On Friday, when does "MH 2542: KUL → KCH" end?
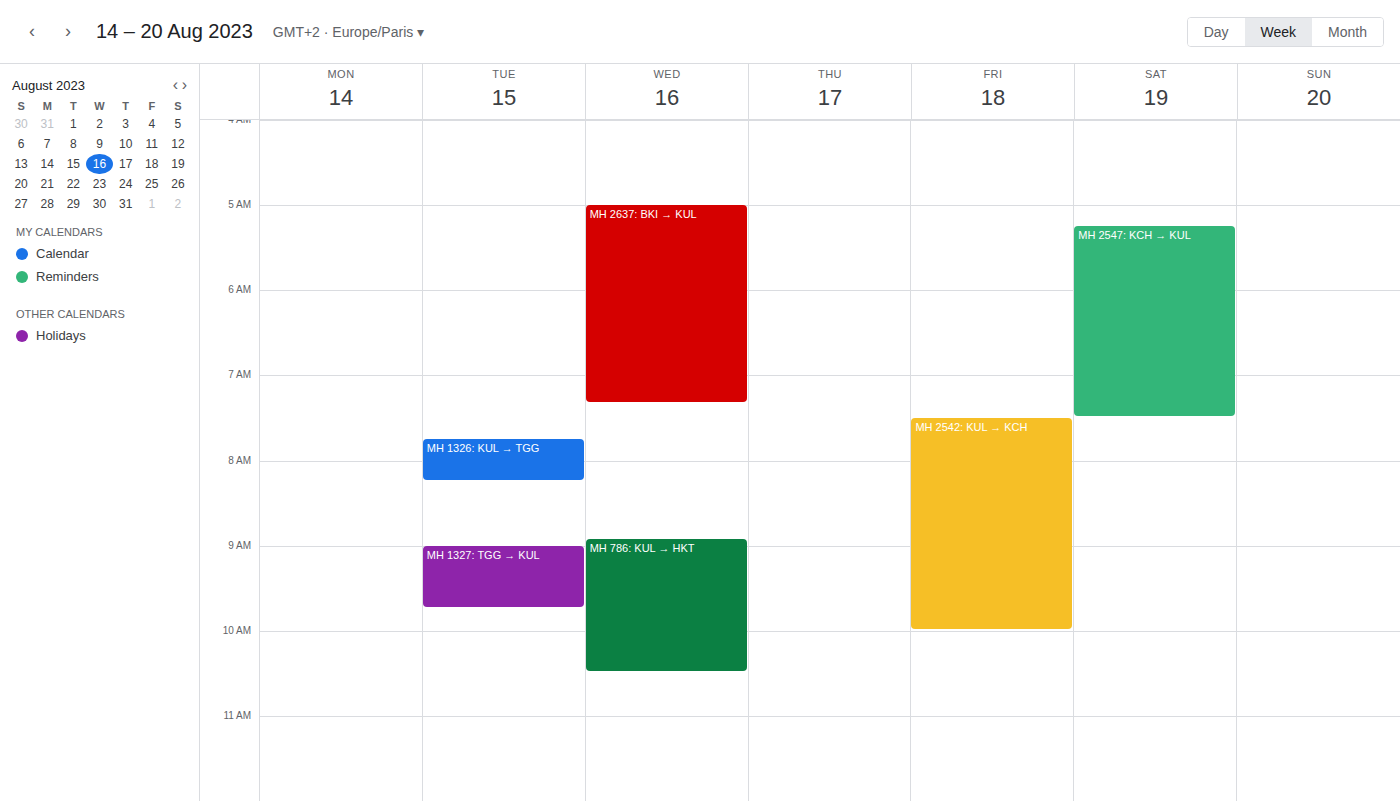
10:00